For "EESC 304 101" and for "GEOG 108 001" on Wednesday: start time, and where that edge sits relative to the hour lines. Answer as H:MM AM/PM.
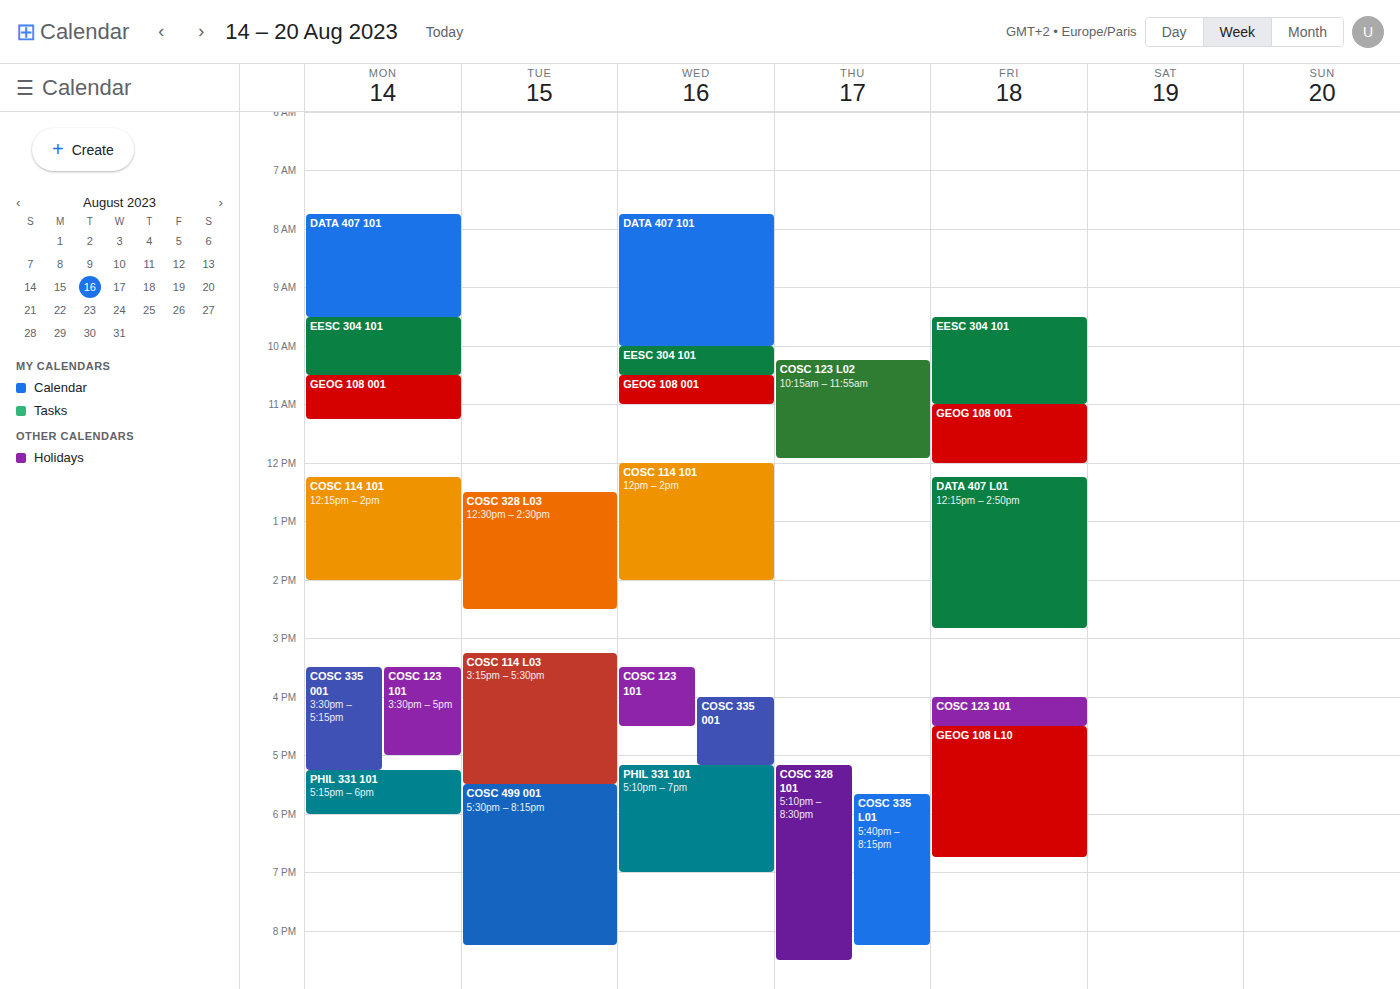
"EESC 304 101": 10:00 AM, exactly on the 10 AM line. "GEOG 108 001": 10:30 AM, halfway between the 10 AM and 11 AM lines.